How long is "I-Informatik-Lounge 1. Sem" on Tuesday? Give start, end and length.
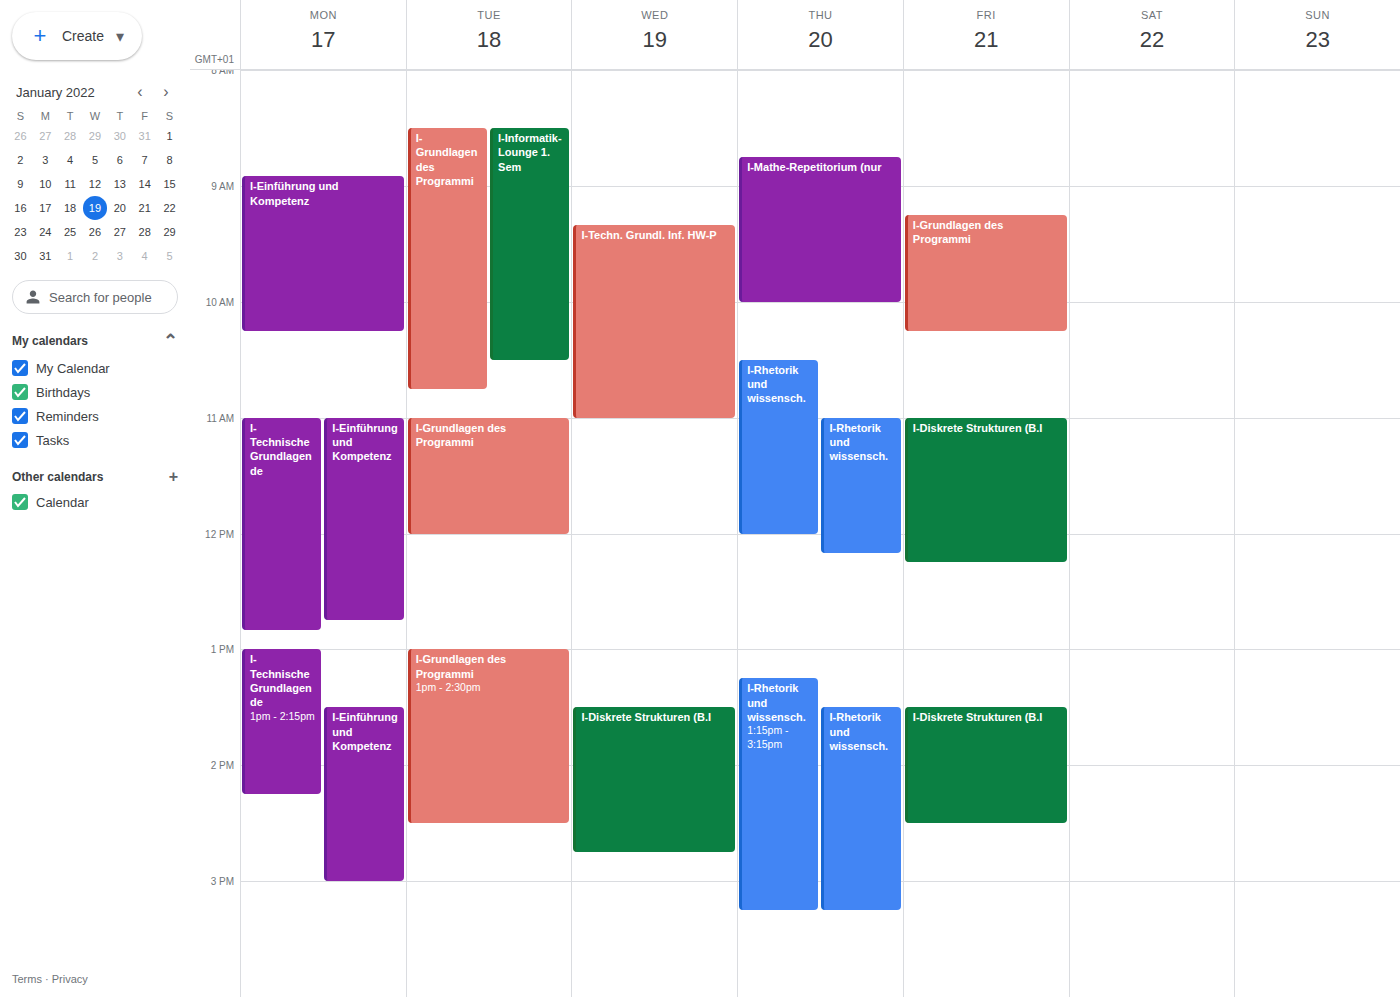
08:30 to 10:30, 2 hours